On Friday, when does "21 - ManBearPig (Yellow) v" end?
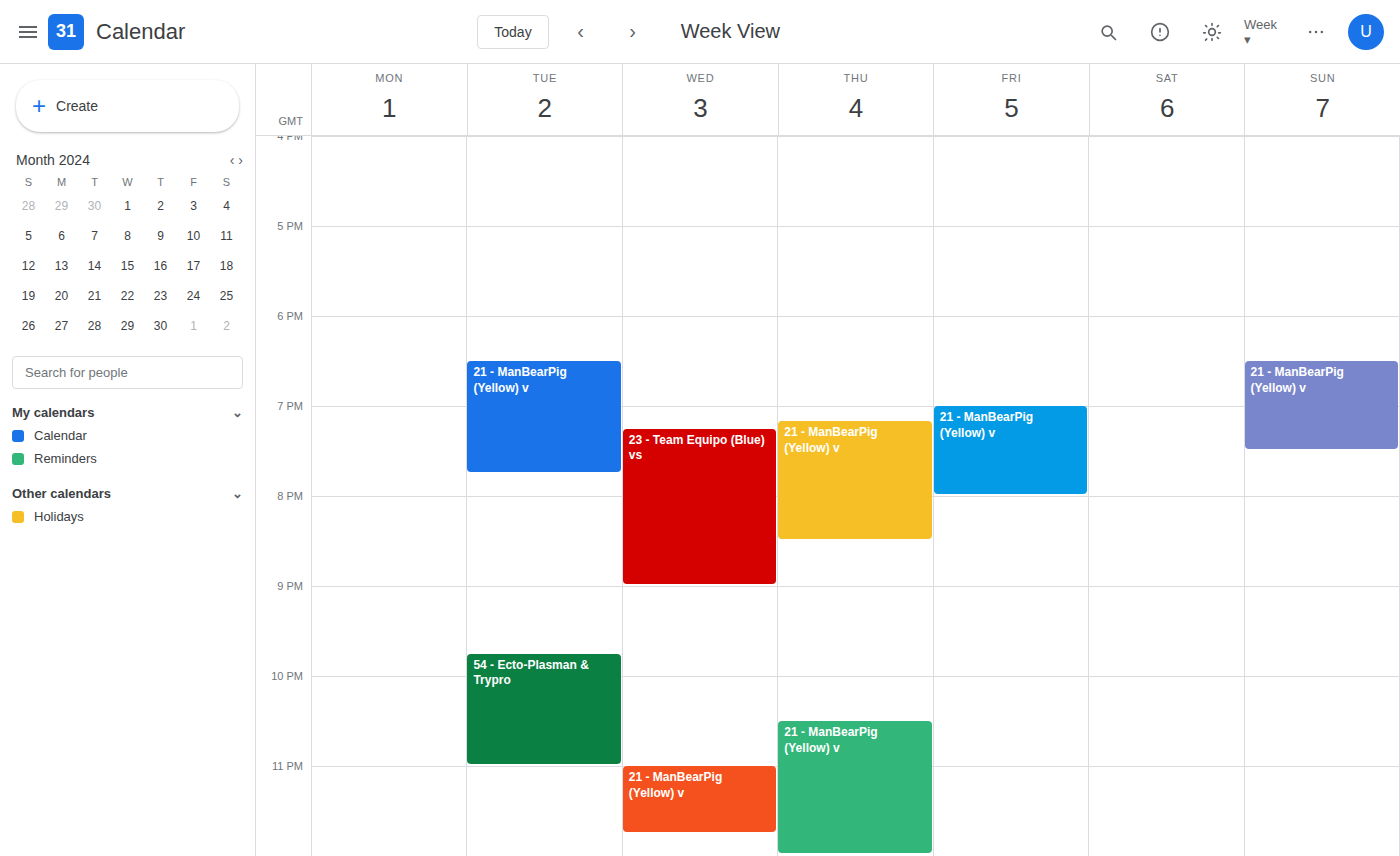
8:00 PM